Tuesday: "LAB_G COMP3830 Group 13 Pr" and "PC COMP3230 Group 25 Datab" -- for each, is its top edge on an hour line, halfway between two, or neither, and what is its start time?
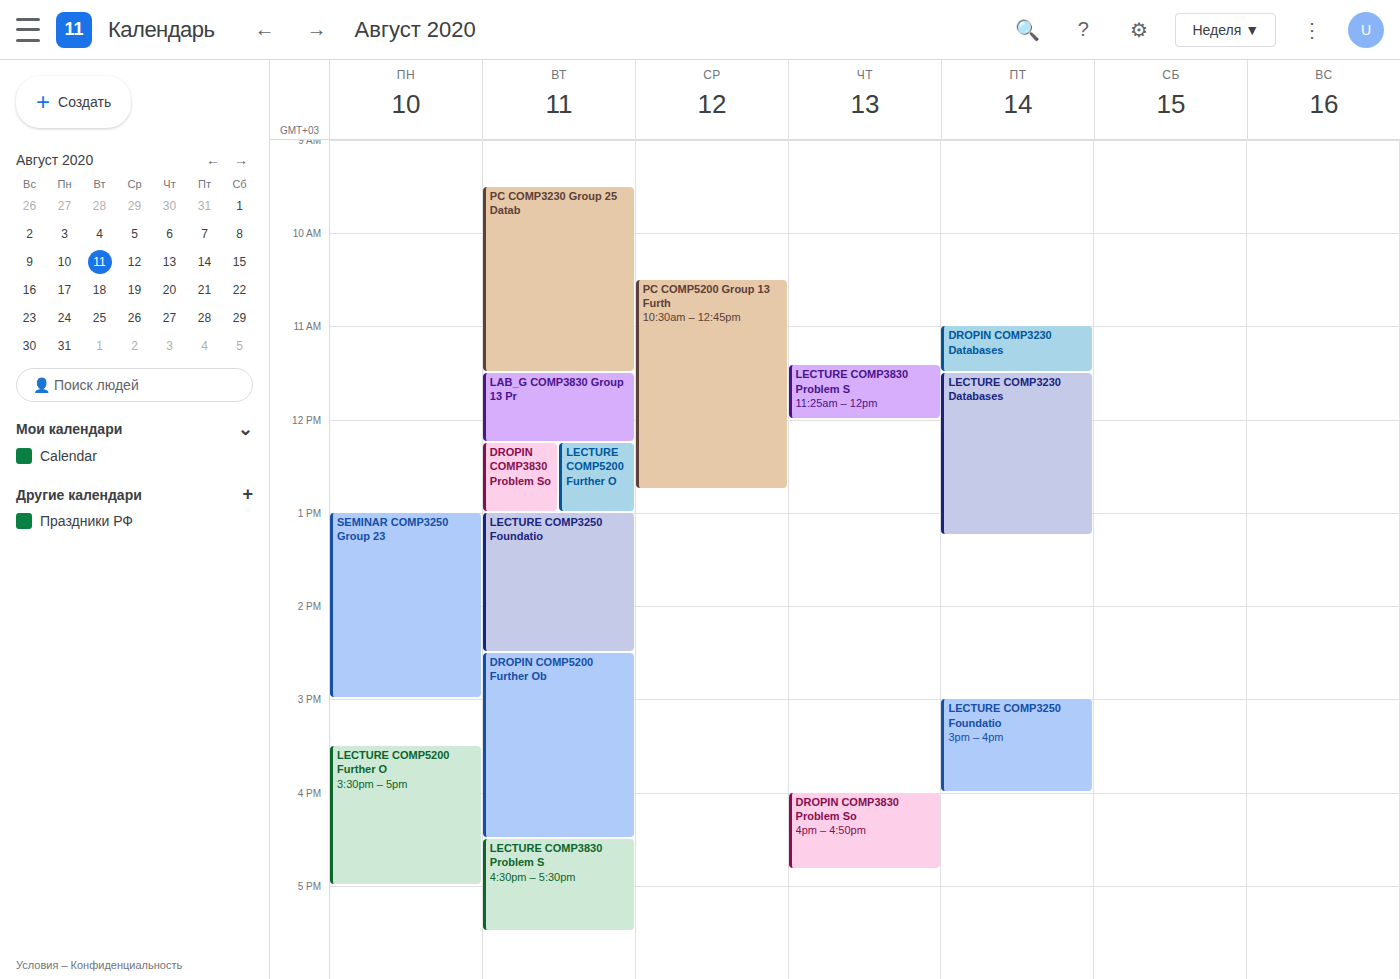
"LAB_G COMP3830 Group 13 Pr": 11:30 AM, halfway between the 11 AM and 12 PM lines. "PC COMP3230 Group 25 Datab": 9:30 AM, halfway between the 9 AM and 10 AM lines.